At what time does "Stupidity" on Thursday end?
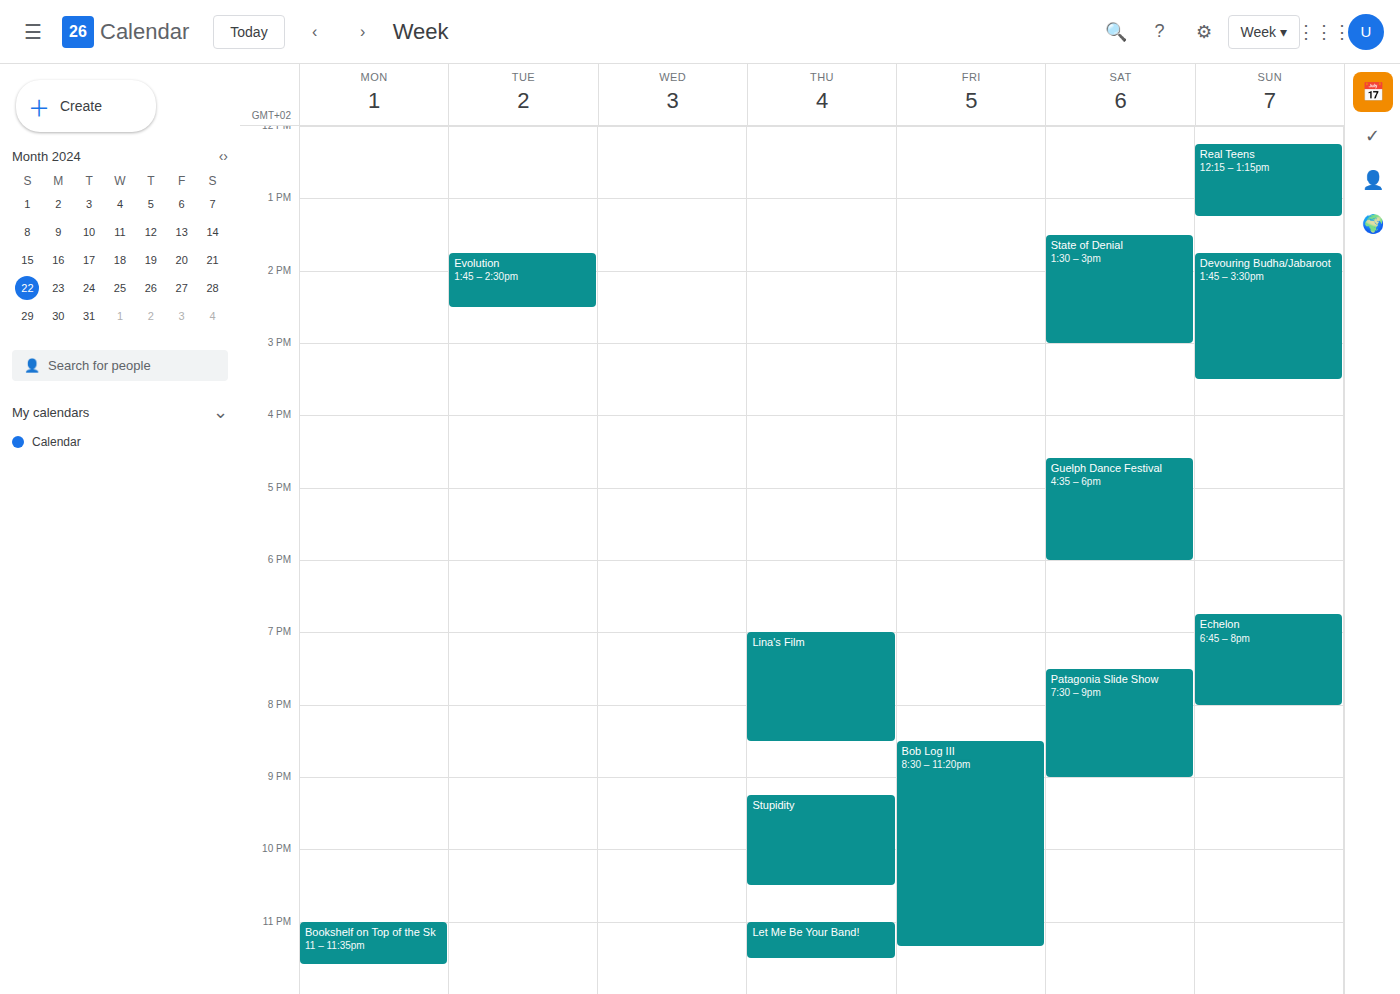
10:30 PM